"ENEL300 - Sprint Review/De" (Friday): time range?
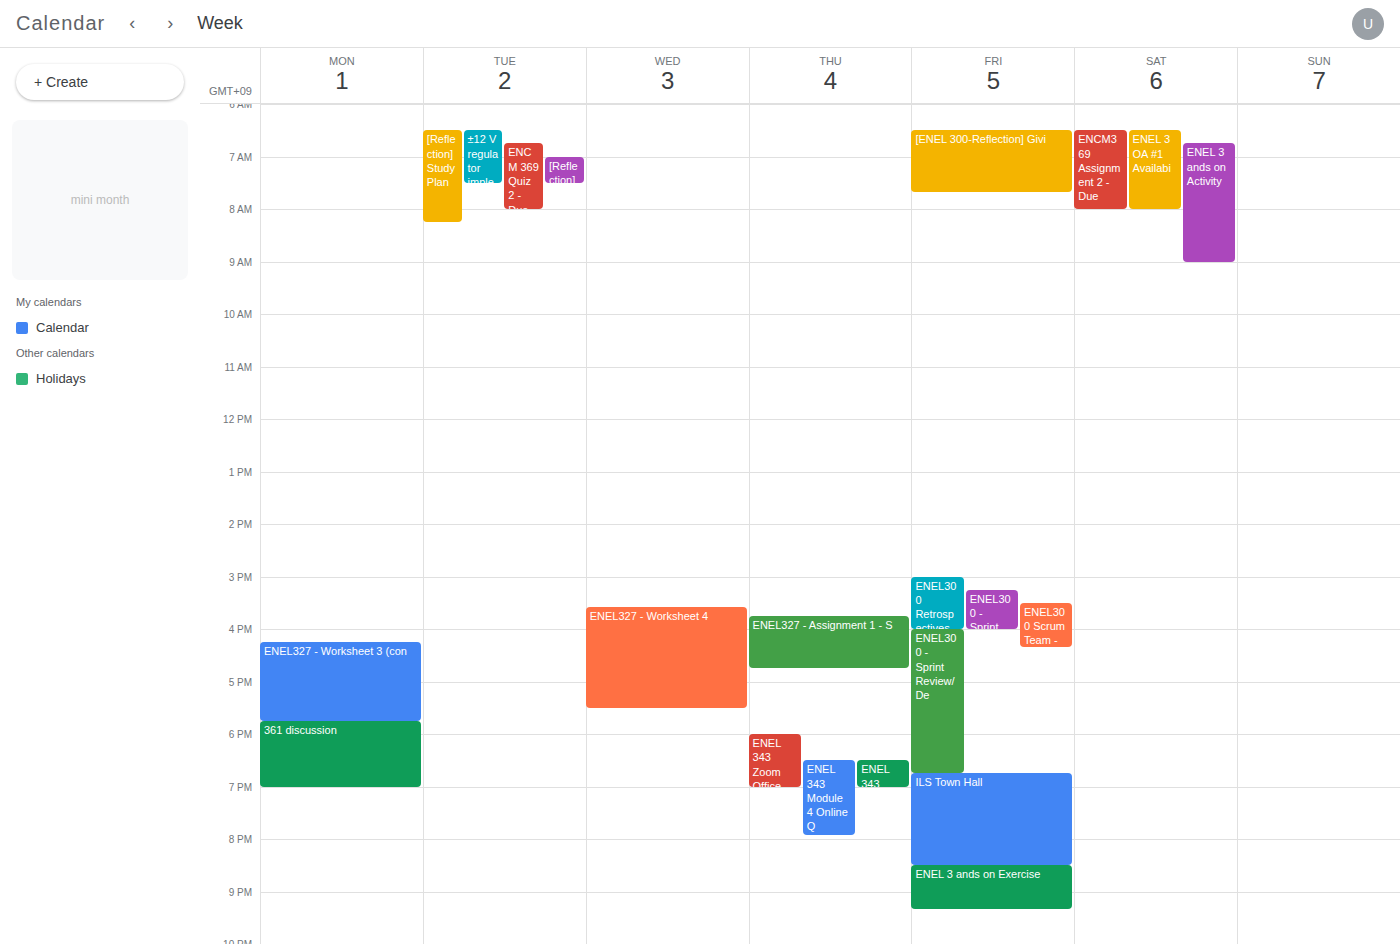
16:00 to 18:45